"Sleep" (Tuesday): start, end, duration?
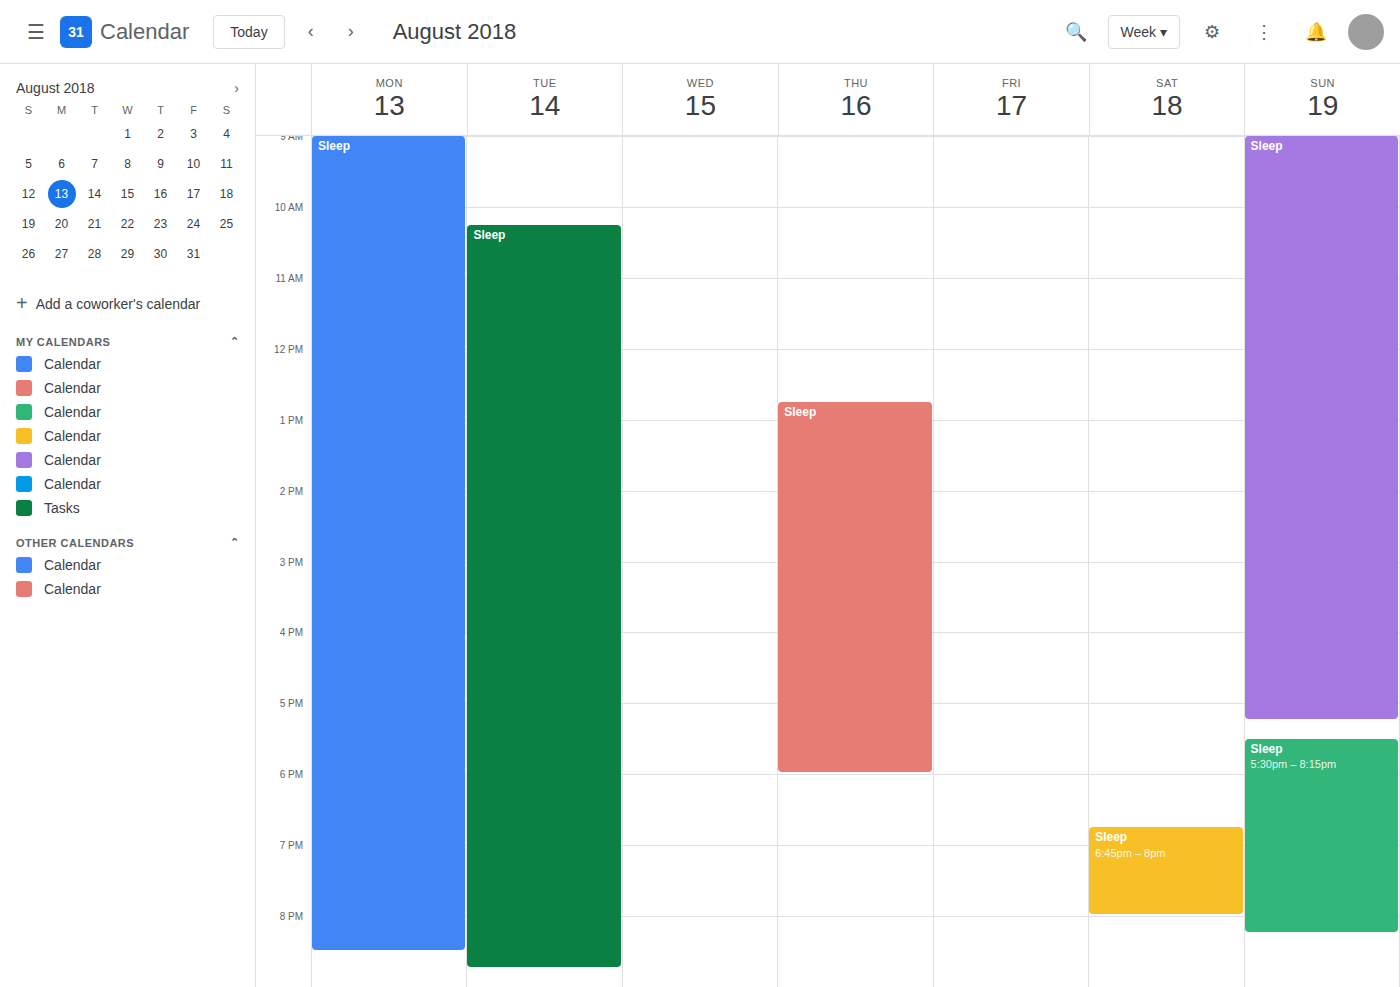
10:15 AM to 8:45 PM, 10 hours 30 minutes